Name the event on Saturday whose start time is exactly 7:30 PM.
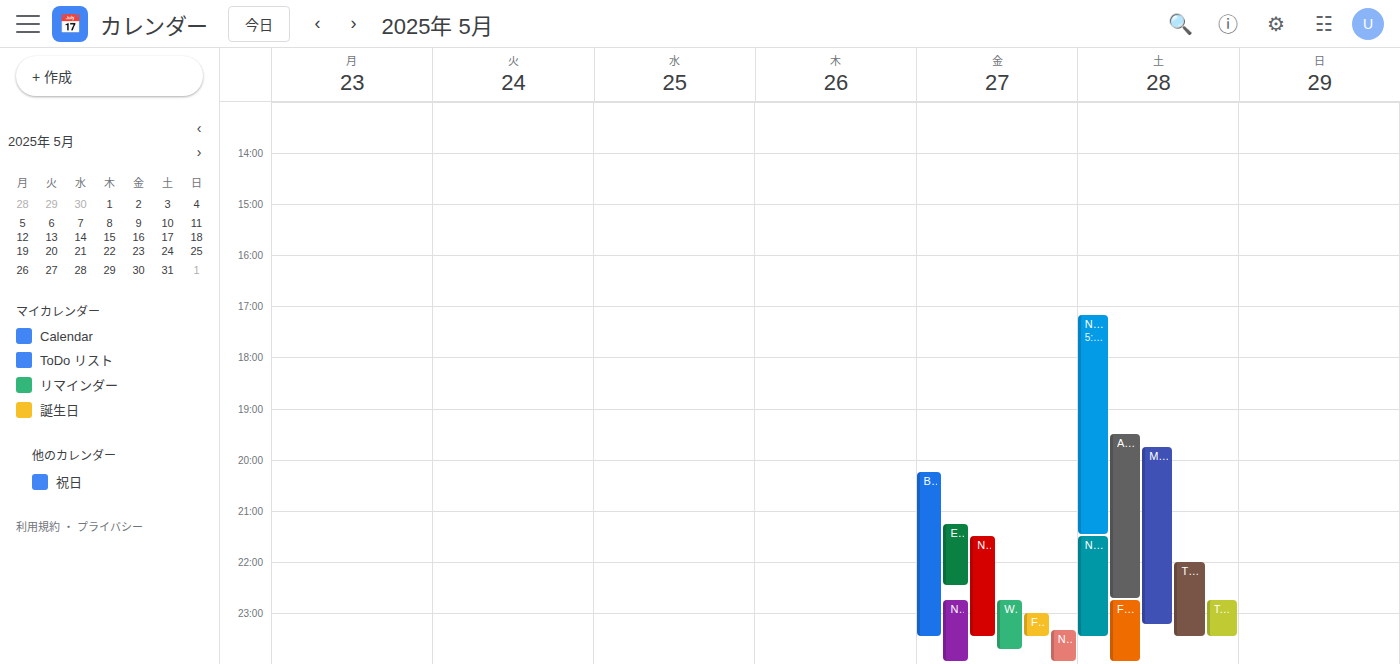
"Andy's Frozen Custard 340"